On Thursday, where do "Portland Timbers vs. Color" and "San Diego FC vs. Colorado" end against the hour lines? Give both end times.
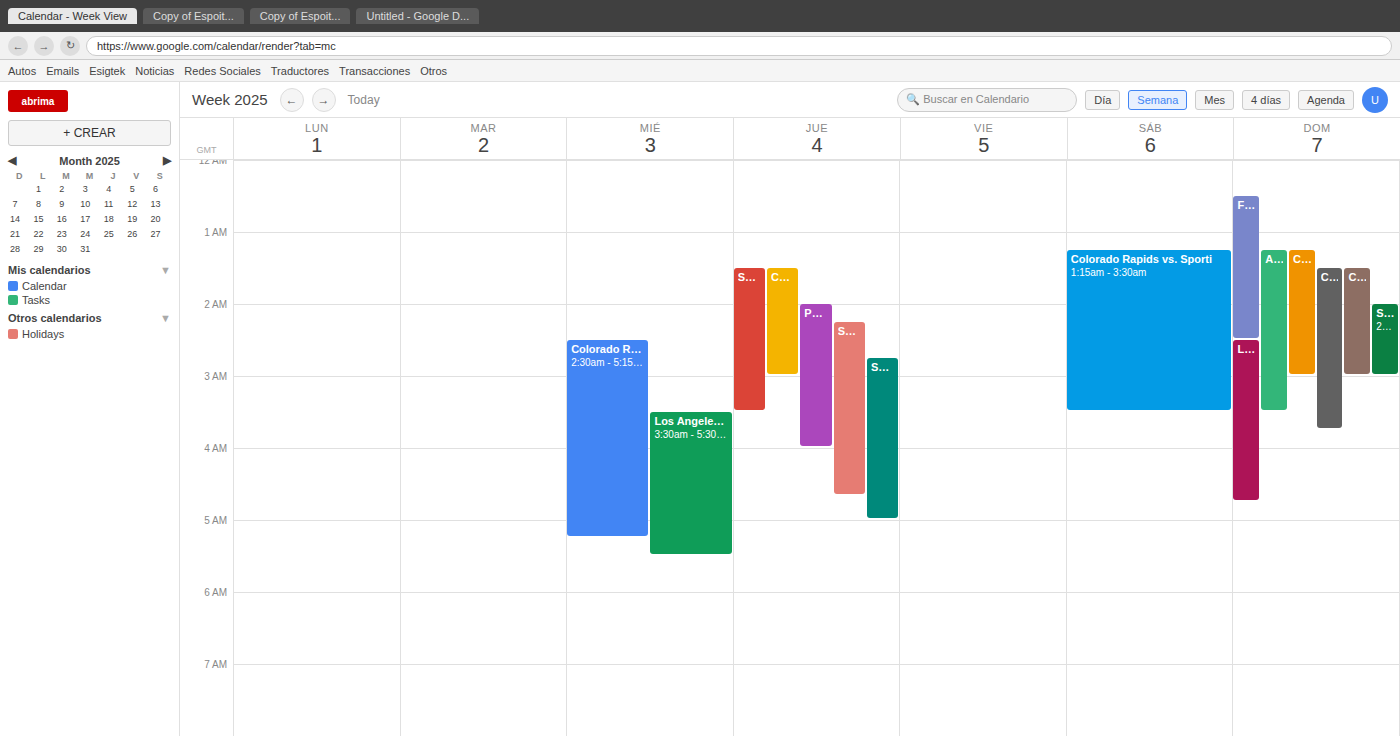
"Portland Timbers vs. Color": 4:00 AM, exactly on the 4 AM line. "San Diego FC vs. Colorado": 5:00 AM, exactly on the 5 AM line.